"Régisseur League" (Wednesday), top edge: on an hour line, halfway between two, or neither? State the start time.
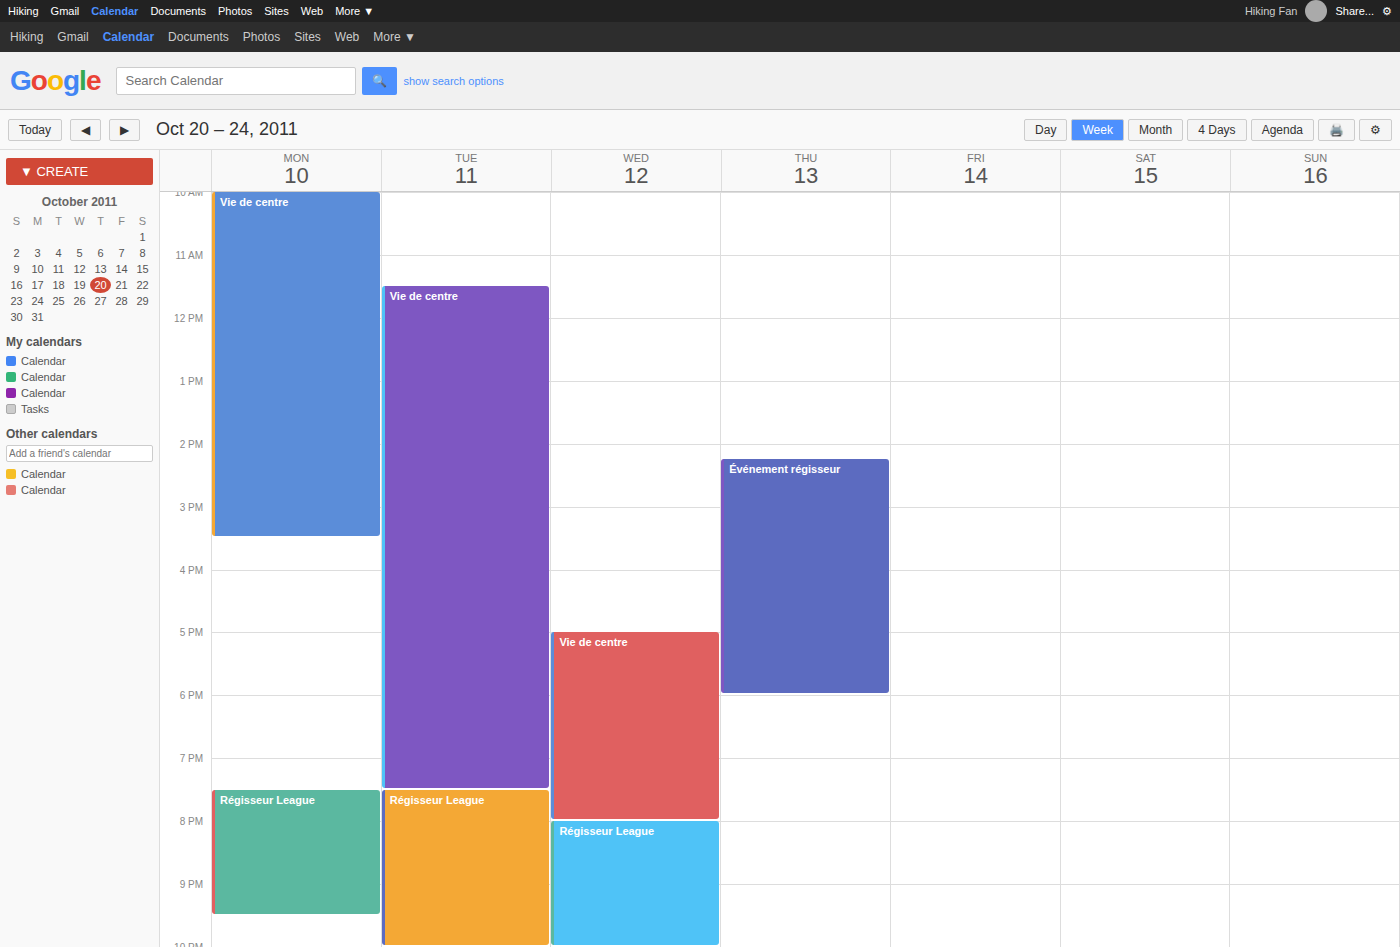
20:00 -- exactly on the 20:00 line.